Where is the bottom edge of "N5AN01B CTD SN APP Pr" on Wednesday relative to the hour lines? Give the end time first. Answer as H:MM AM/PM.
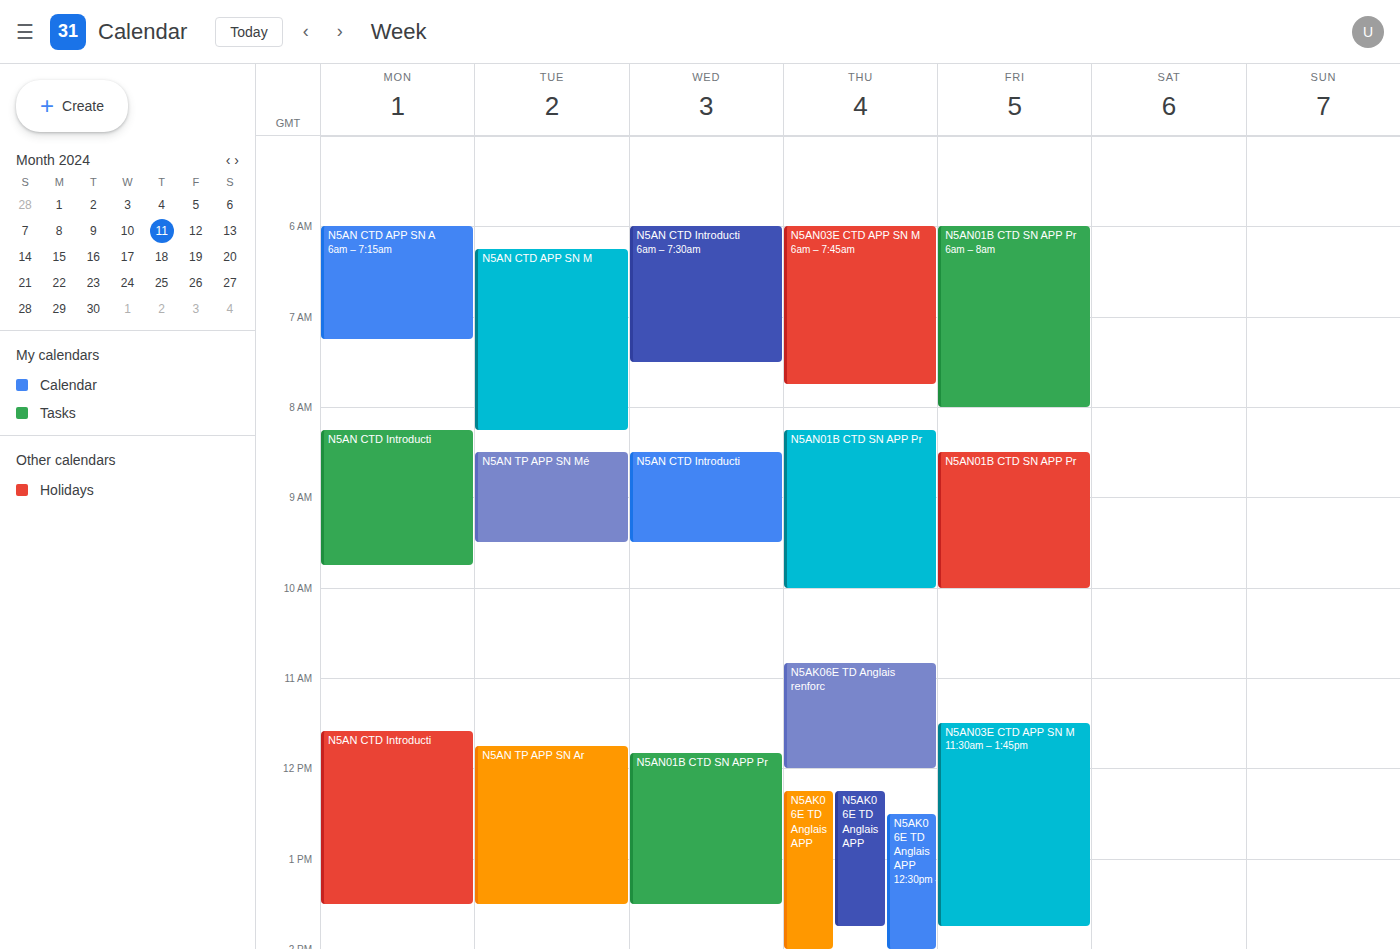
1:30 PM -- halfway between the 1 PM and 2 PM lines.